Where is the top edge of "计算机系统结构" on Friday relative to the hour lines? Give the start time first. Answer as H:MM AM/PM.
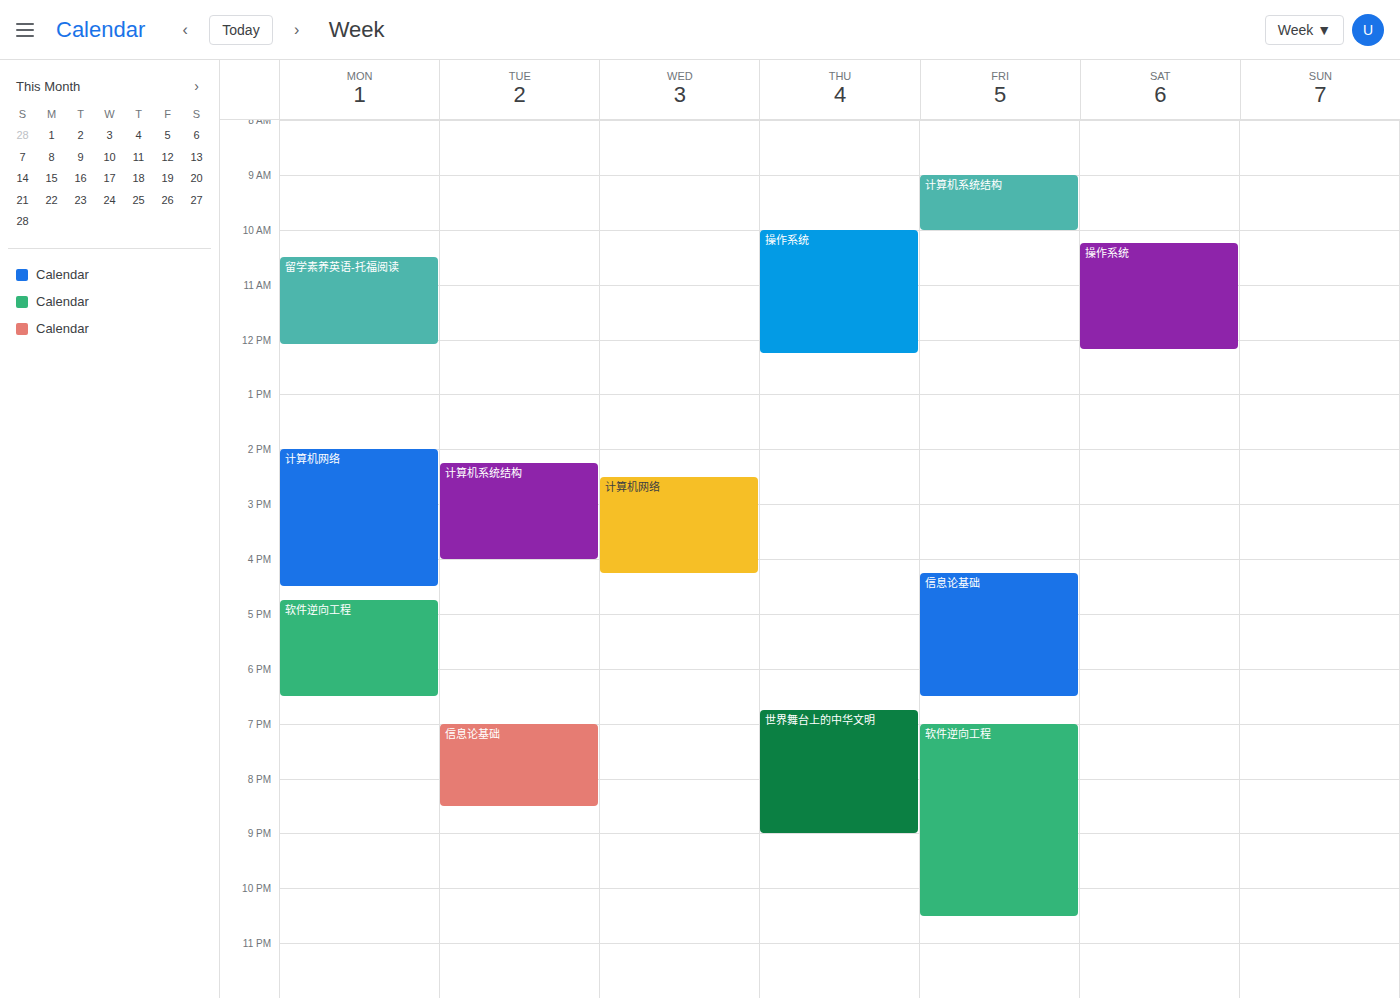
9:00 AM -- exactly on the 9 AM line.